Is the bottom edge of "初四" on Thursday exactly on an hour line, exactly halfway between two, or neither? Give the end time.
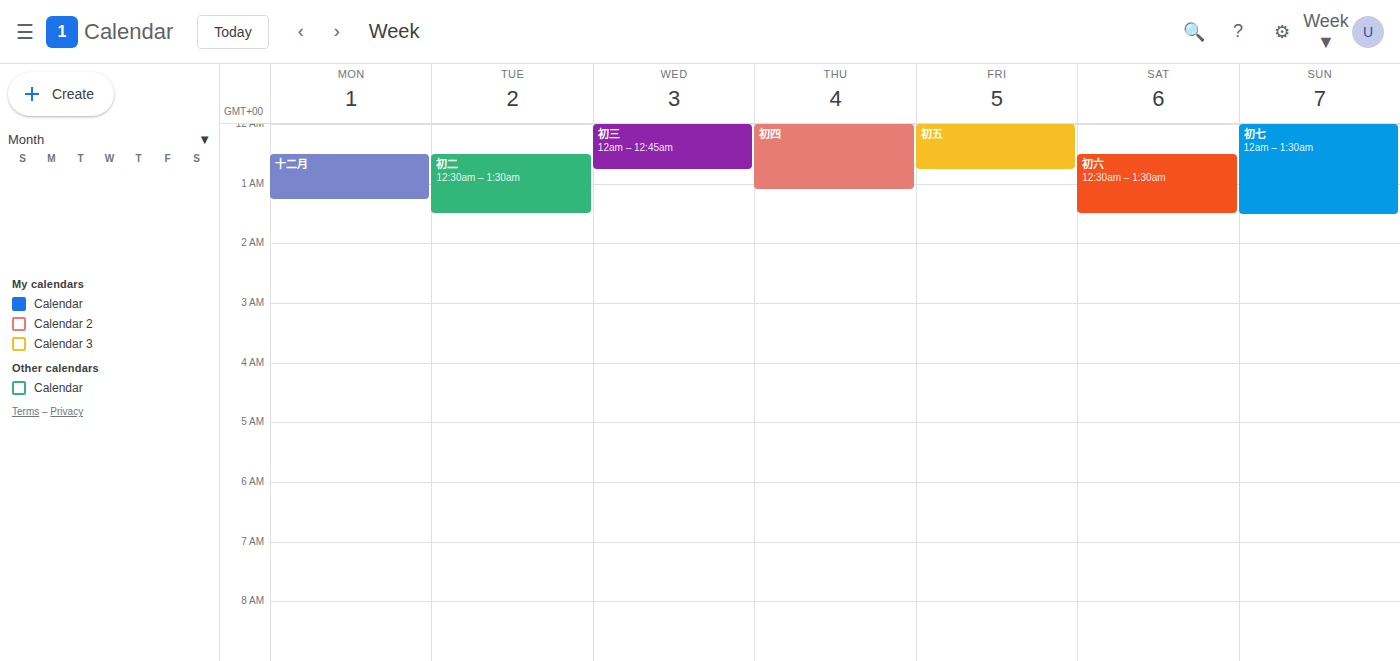
1:05 AM -- neither: 5 minutes below the 1 AM line and 55 minutes above the 2 AM line.